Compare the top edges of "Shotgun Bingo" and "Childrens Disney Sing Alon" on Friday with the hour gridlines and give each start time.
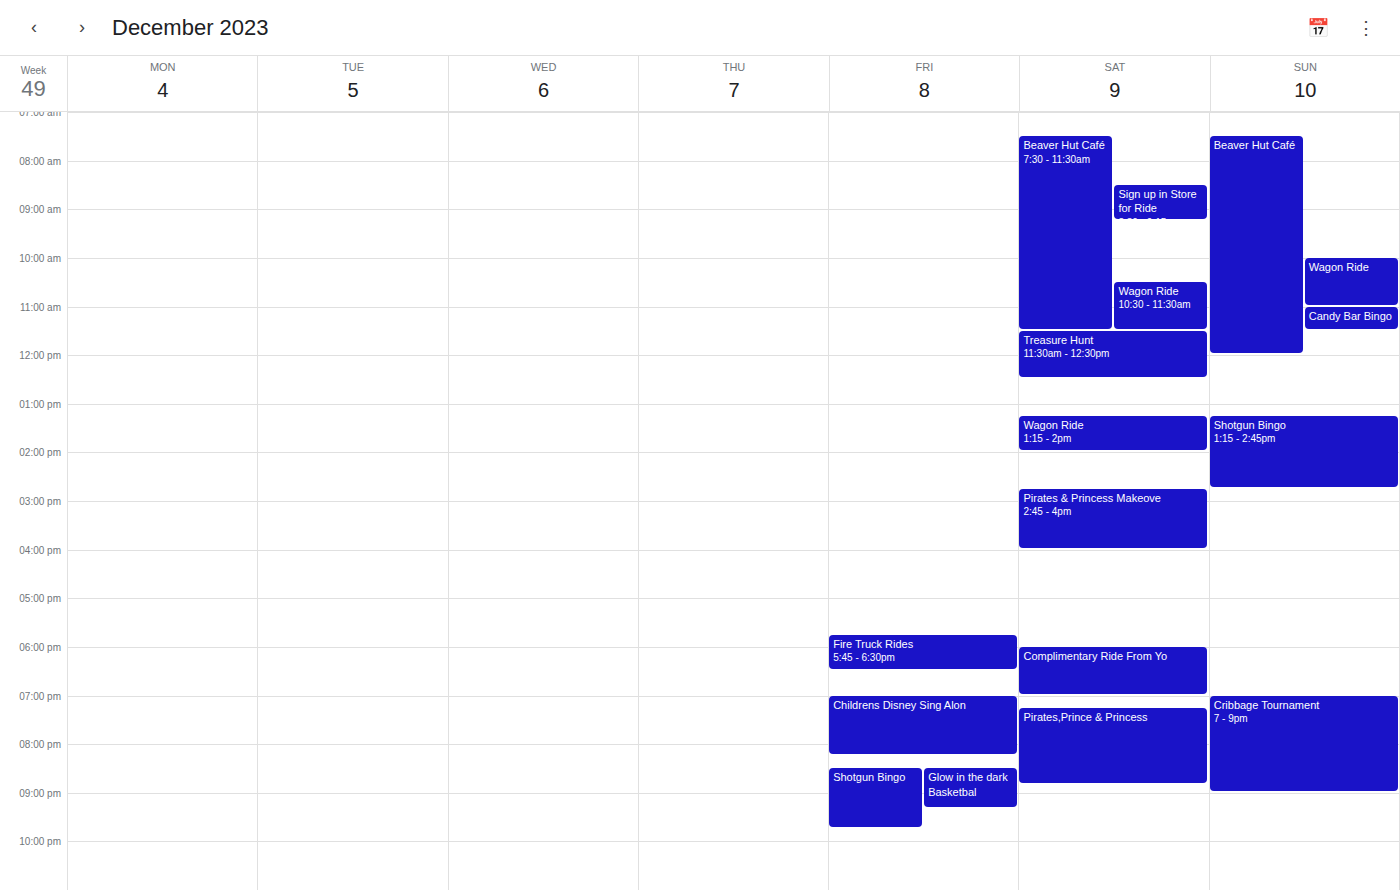
"Shotgun Bingo": 8:30 PM, halfway between the 8 PM and 9 PM lines. "Childrens Disney Sing Alon": 7:00 PM, exactly on the 7 PM line.